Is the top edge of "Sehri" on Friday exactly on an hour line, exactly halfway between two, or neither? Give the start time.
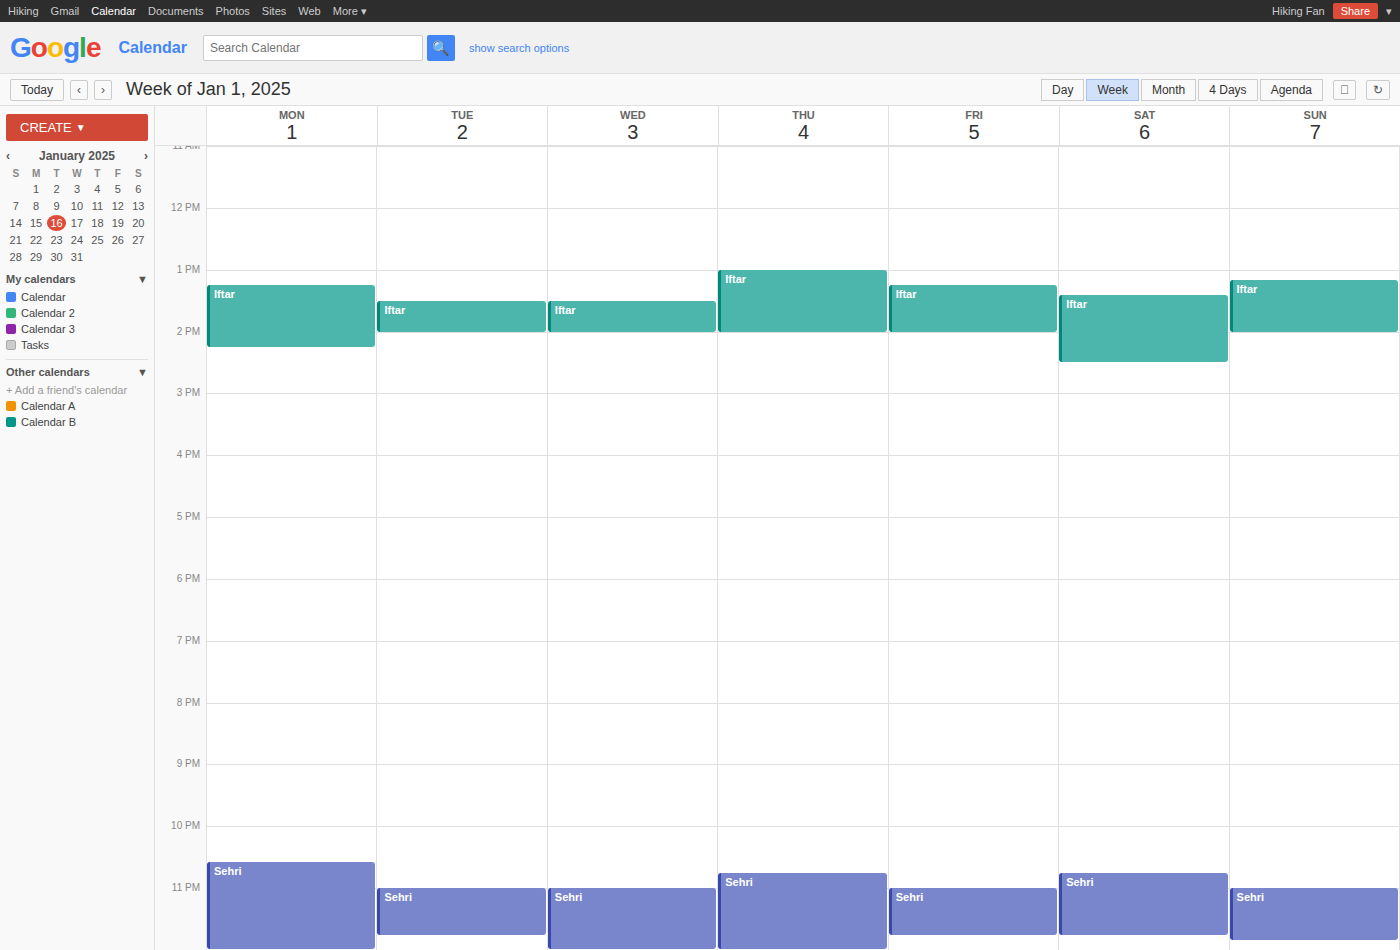
11:00 PM -- exactly on the 11 PM line.